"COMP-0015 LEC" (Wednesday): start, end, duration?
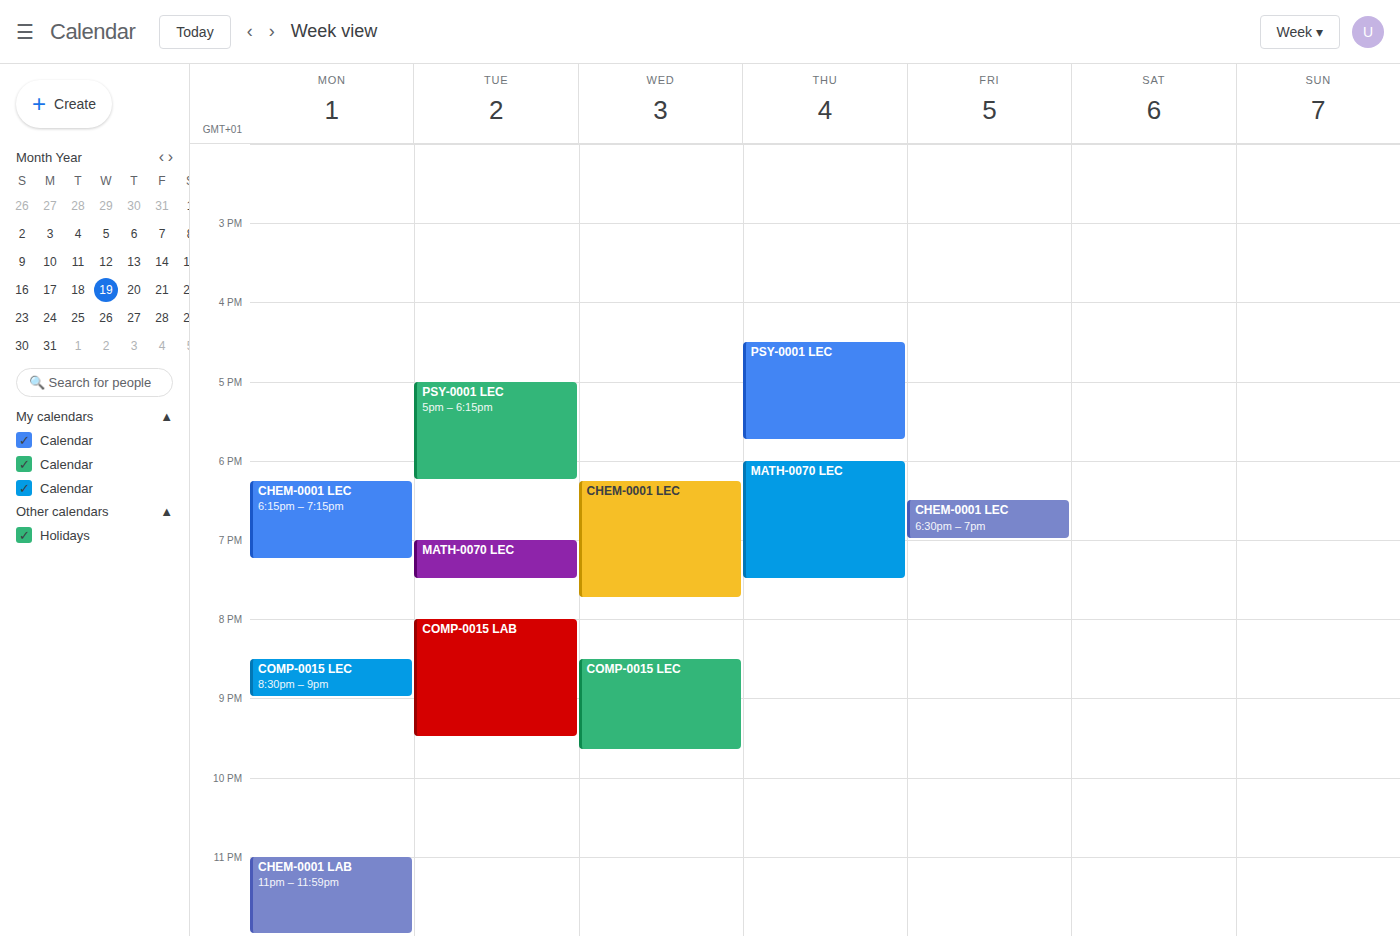
20:30 to 21:40, 1 hour 10 minutes